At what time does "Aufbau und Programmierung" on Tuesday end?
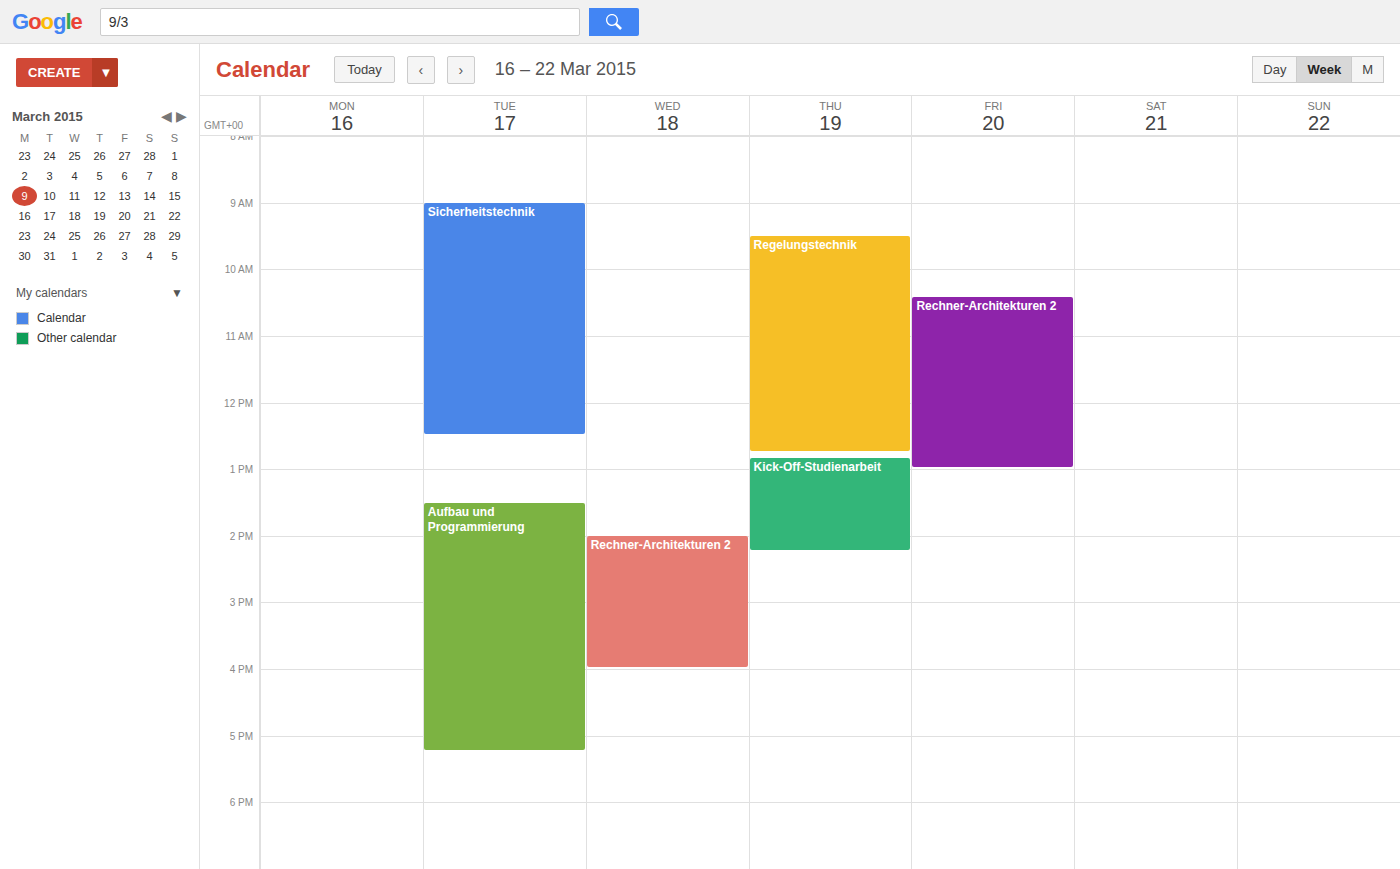
5:15 PM